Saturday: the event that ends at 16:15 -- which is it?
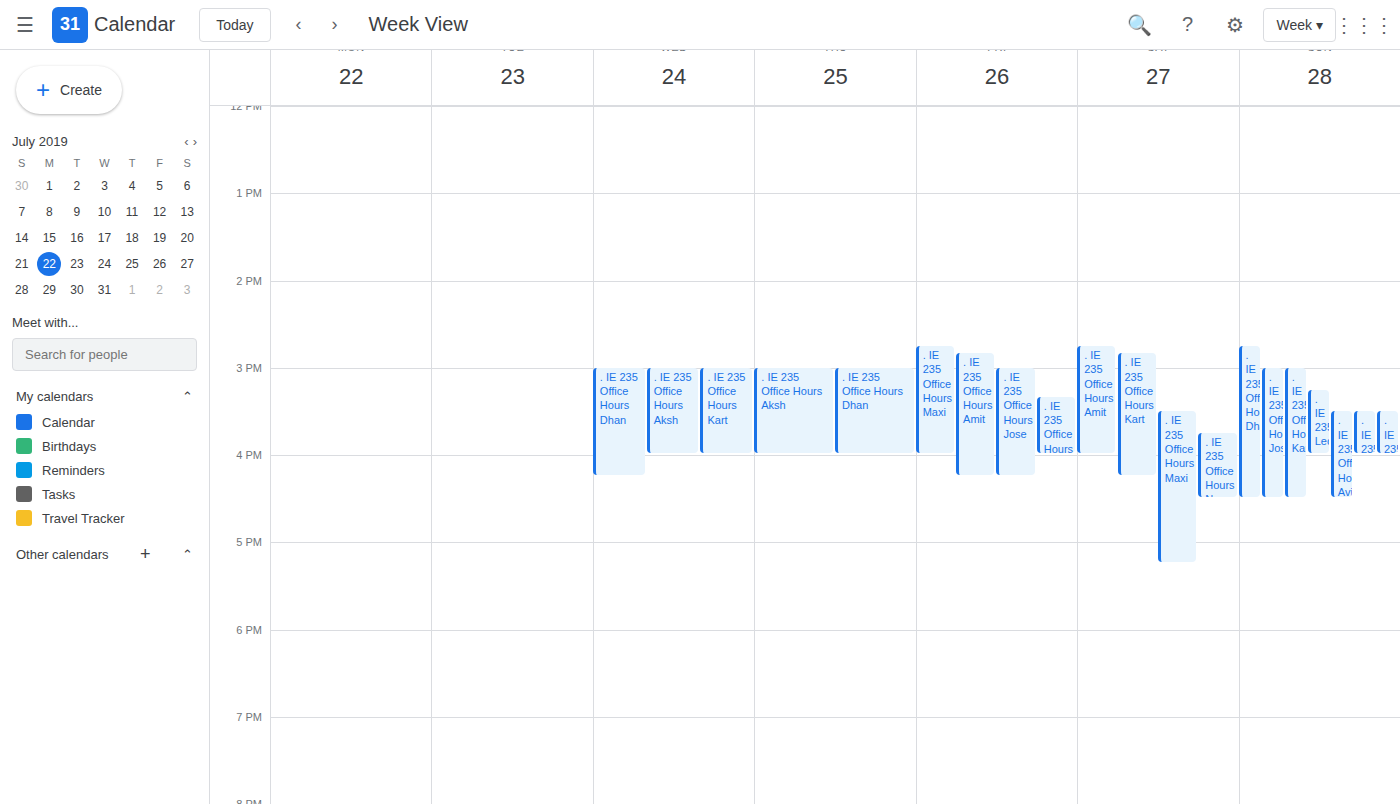
". IE 235 Office Hours Kart"